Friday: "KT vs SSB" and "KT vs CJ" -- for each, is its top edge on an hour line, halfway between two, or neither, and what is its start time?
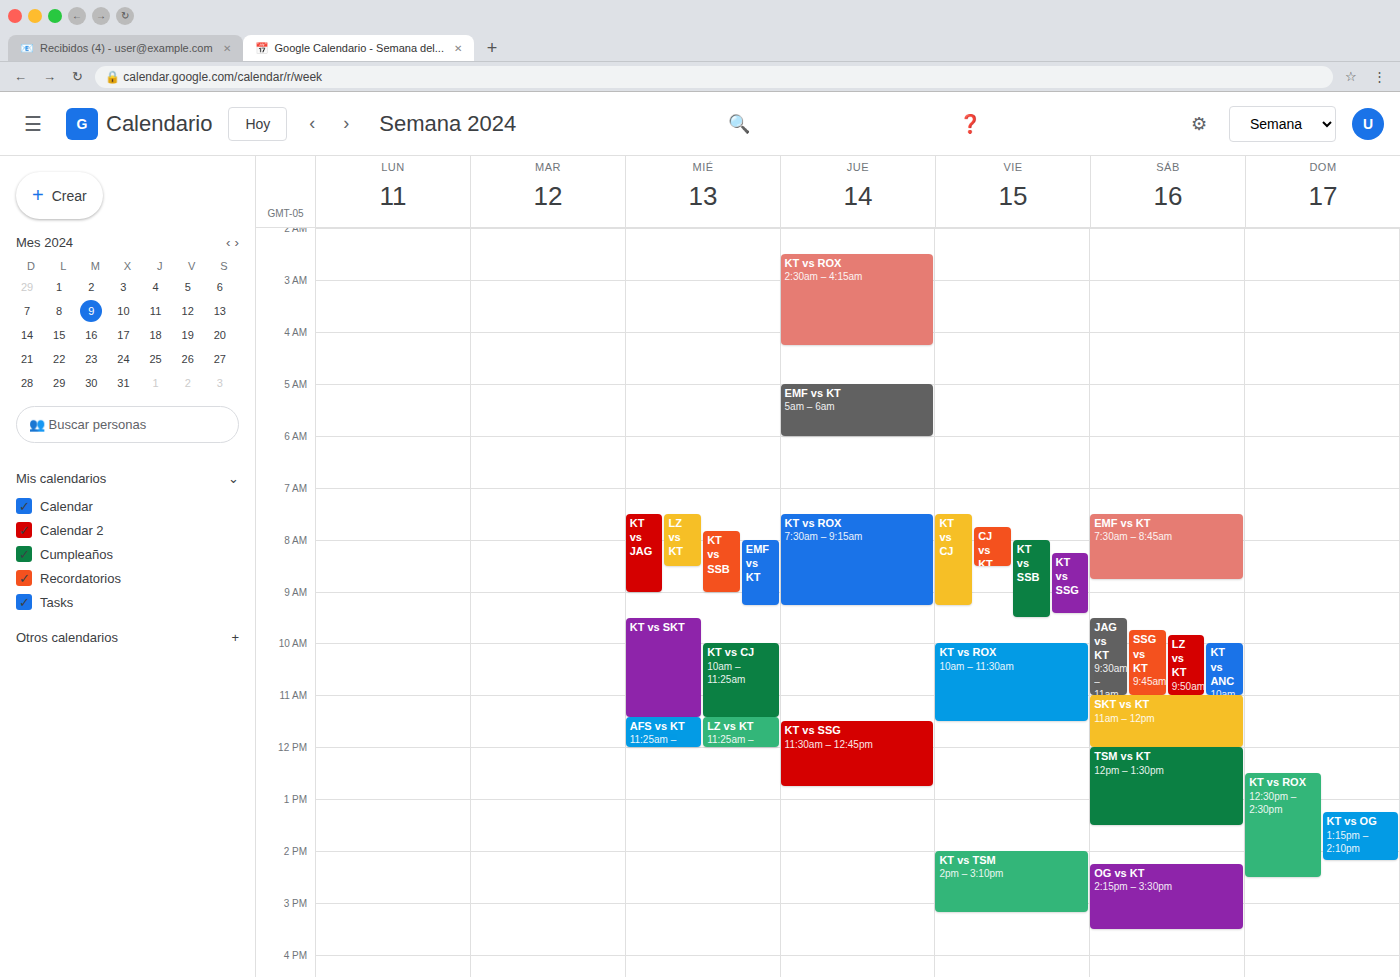
"KT vs SSB": 8:00 AM, exactly on the 8 AM line. "KT vs CJ": 7:30 AM, halfway between the 7 AM and 8 AM lines.